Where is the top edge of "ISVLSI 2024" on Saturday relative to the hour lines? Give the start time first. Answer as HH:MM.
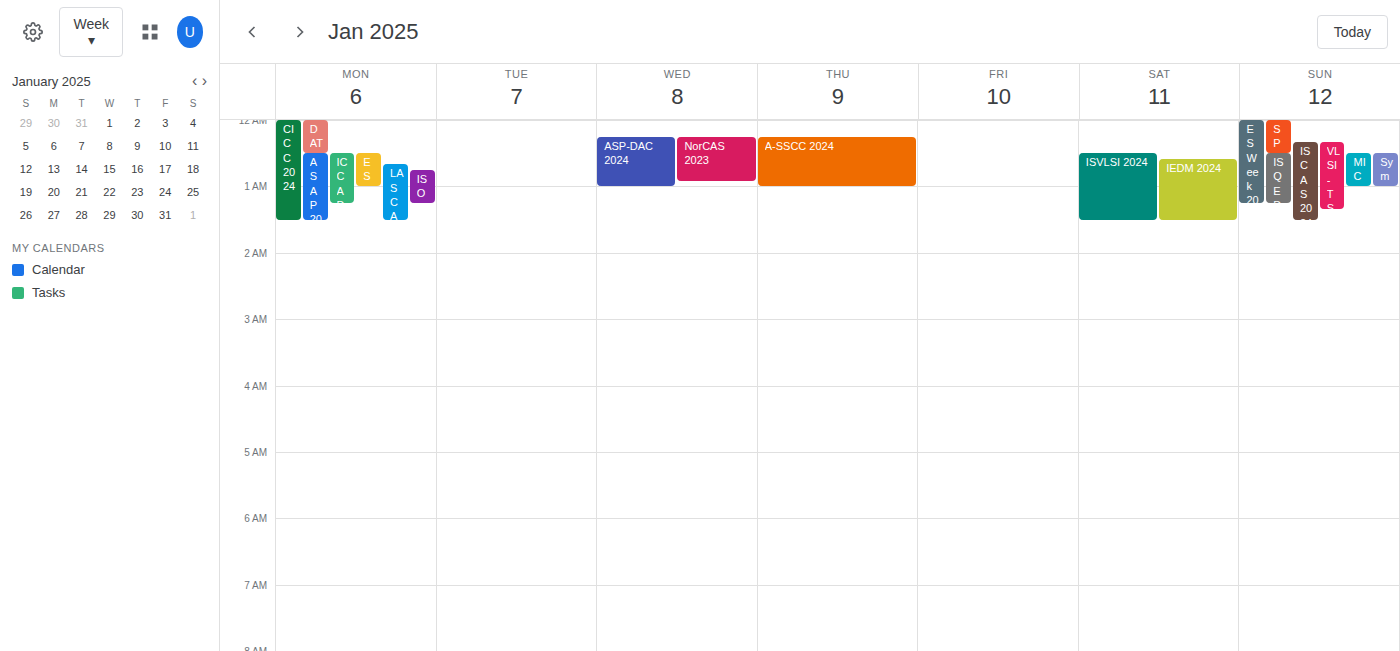
00:30 -- halfway between the 00:00 and 01:00 lines.